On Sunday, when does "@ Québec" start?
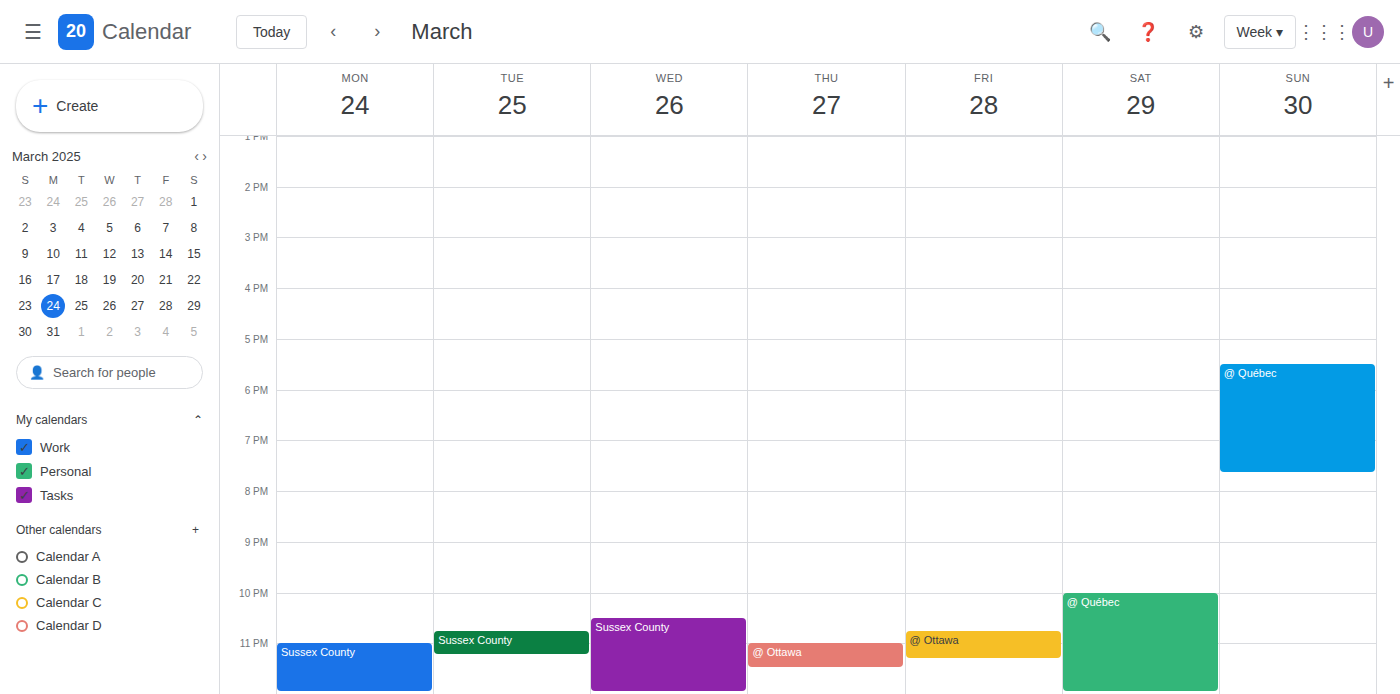
5:30 PM